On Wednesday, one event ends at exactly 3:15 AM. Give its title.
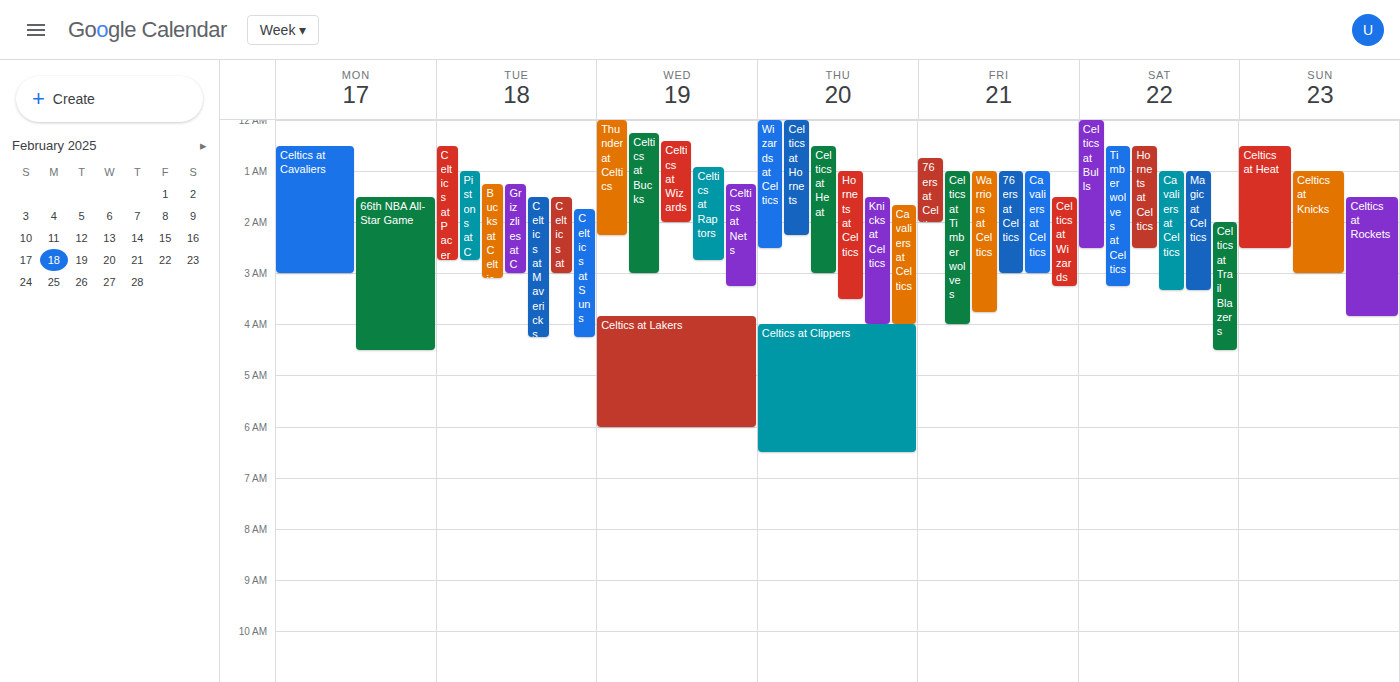
"Celtics at Nets"